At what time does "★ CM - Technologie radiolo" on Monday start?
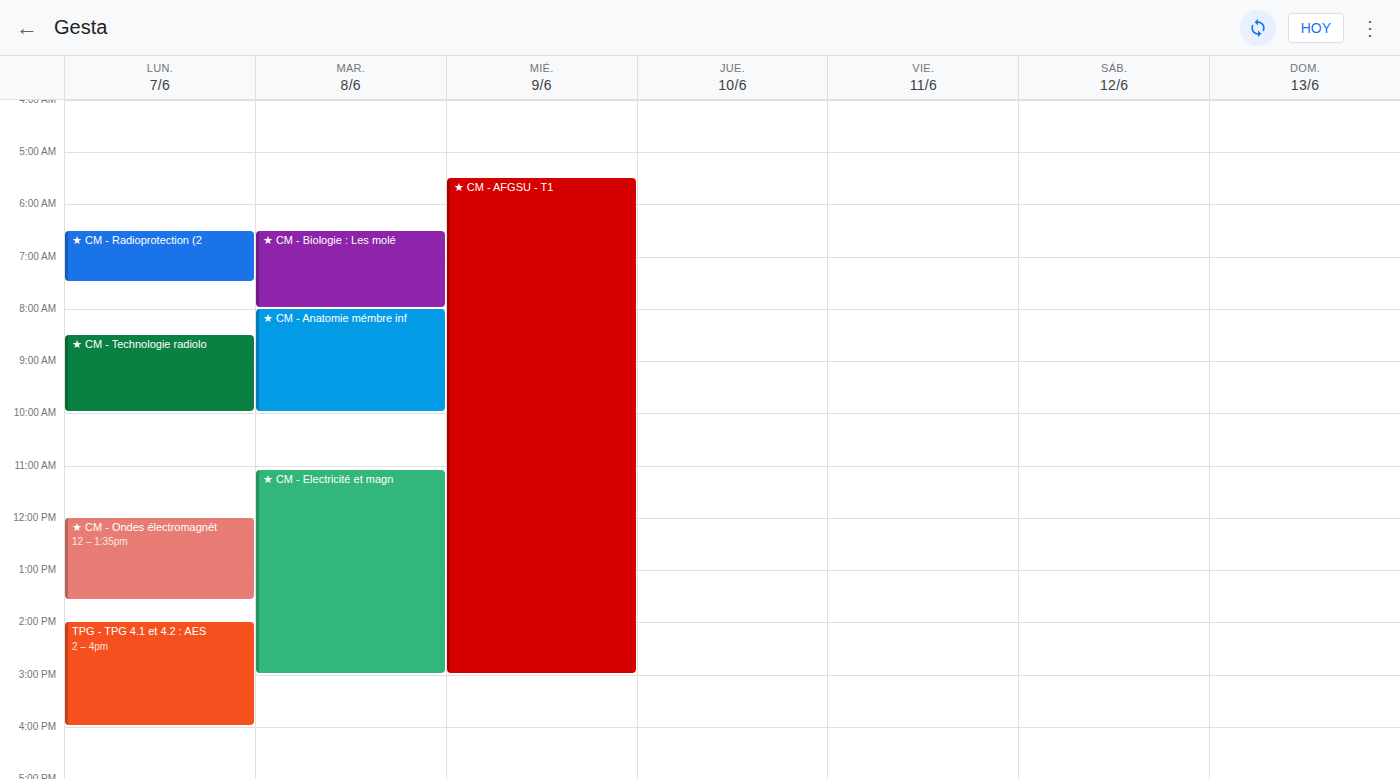
8:30 AM